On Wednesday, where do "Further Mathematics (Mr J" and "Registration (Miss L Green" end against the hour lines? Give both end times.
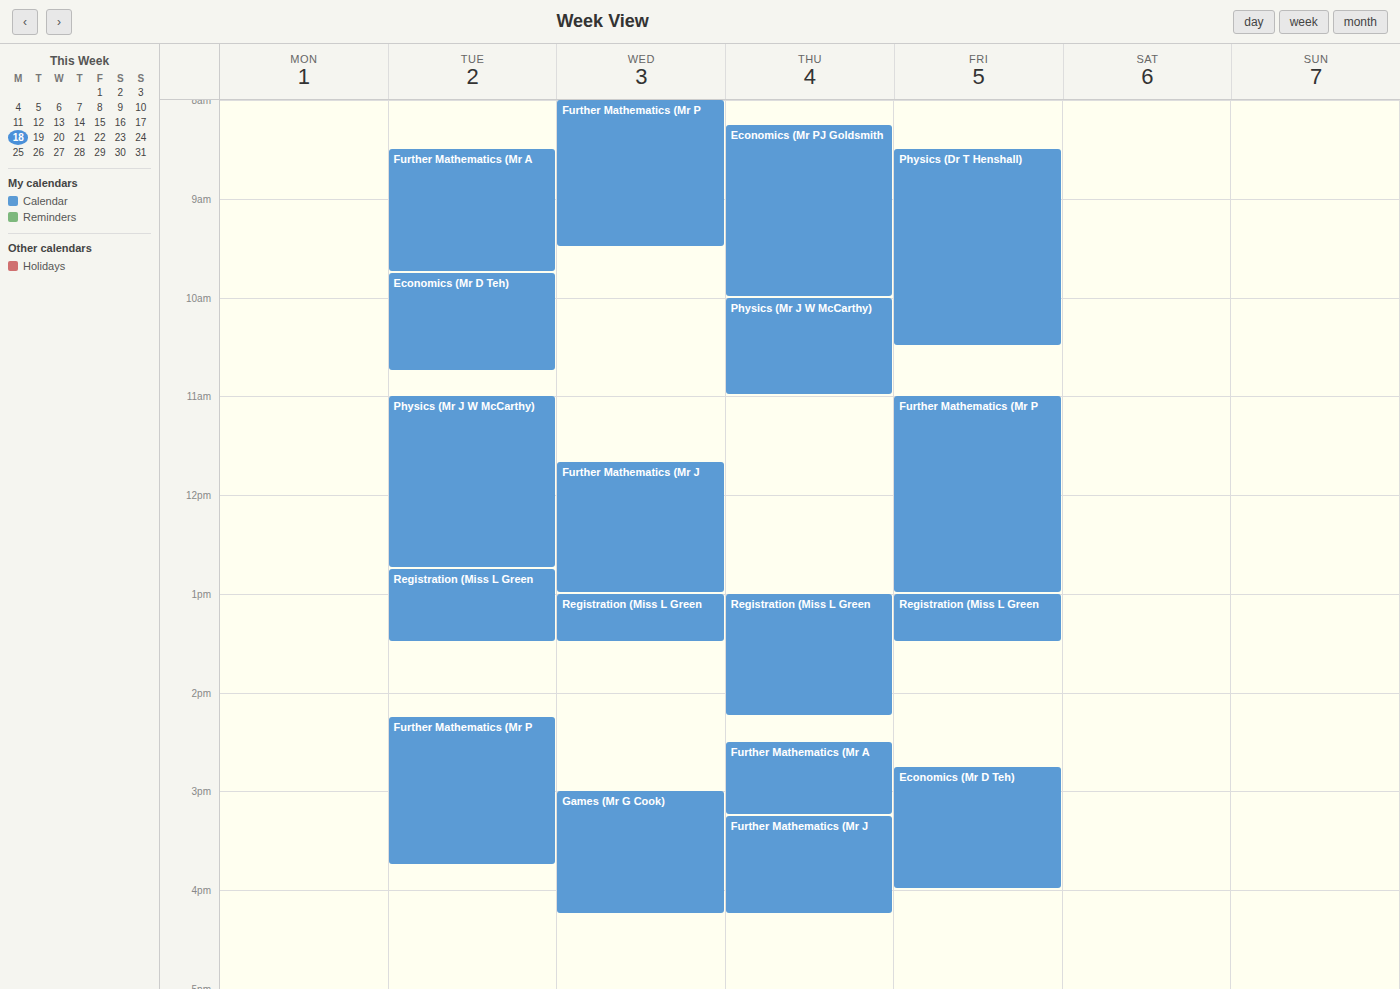
"Further Mathematics (Mr J": 13:00, exactly on the 13:00 line. "Registration (Miss L Green": 13:30, halfway between the 13:00 and 14:00 lines.